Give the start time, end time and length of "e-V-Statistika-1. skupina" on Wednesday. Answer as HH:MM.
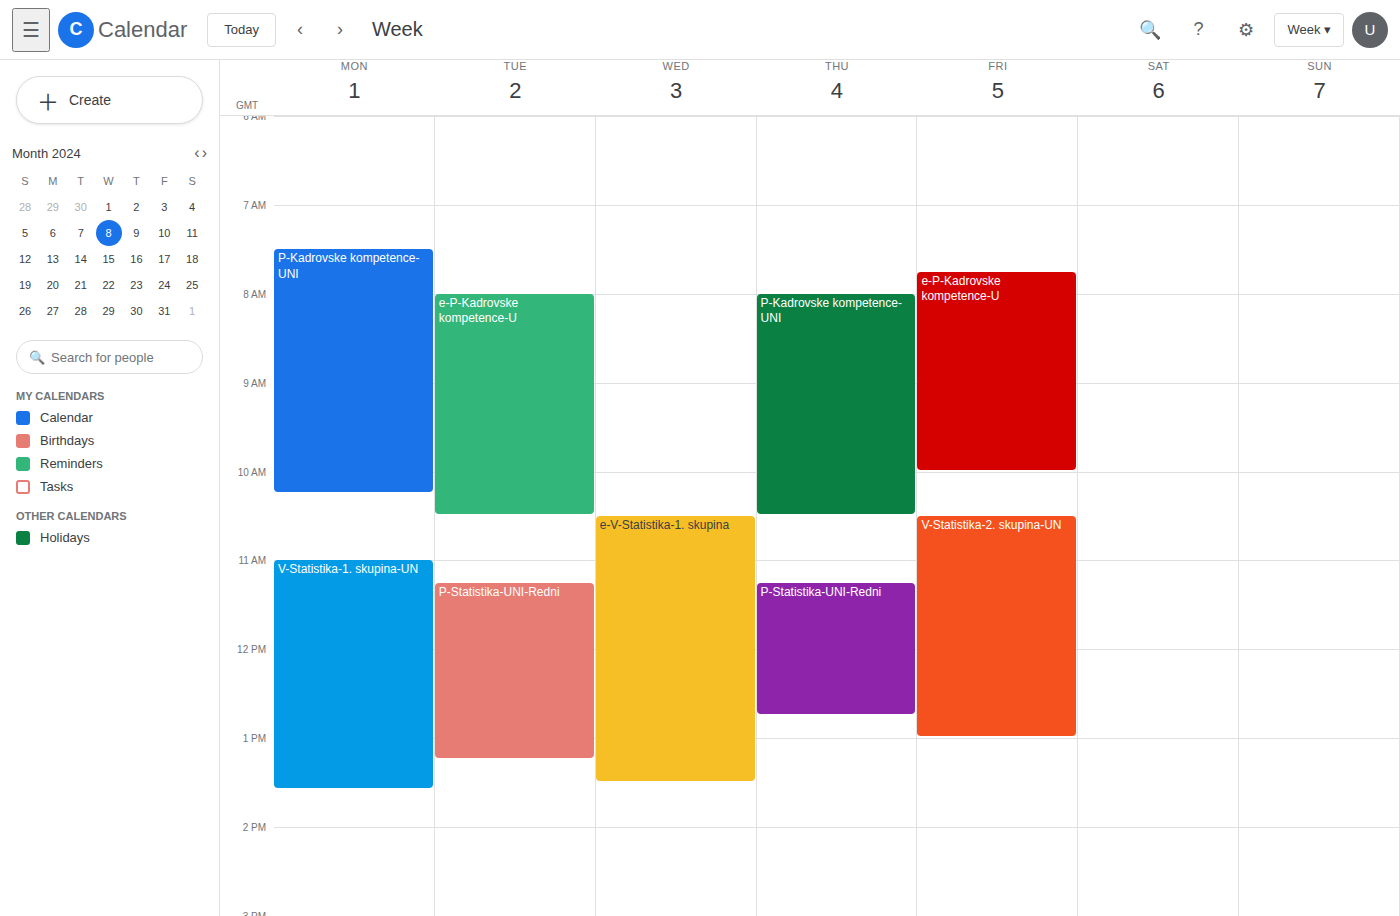
10:30 to 13:30, 3 hours